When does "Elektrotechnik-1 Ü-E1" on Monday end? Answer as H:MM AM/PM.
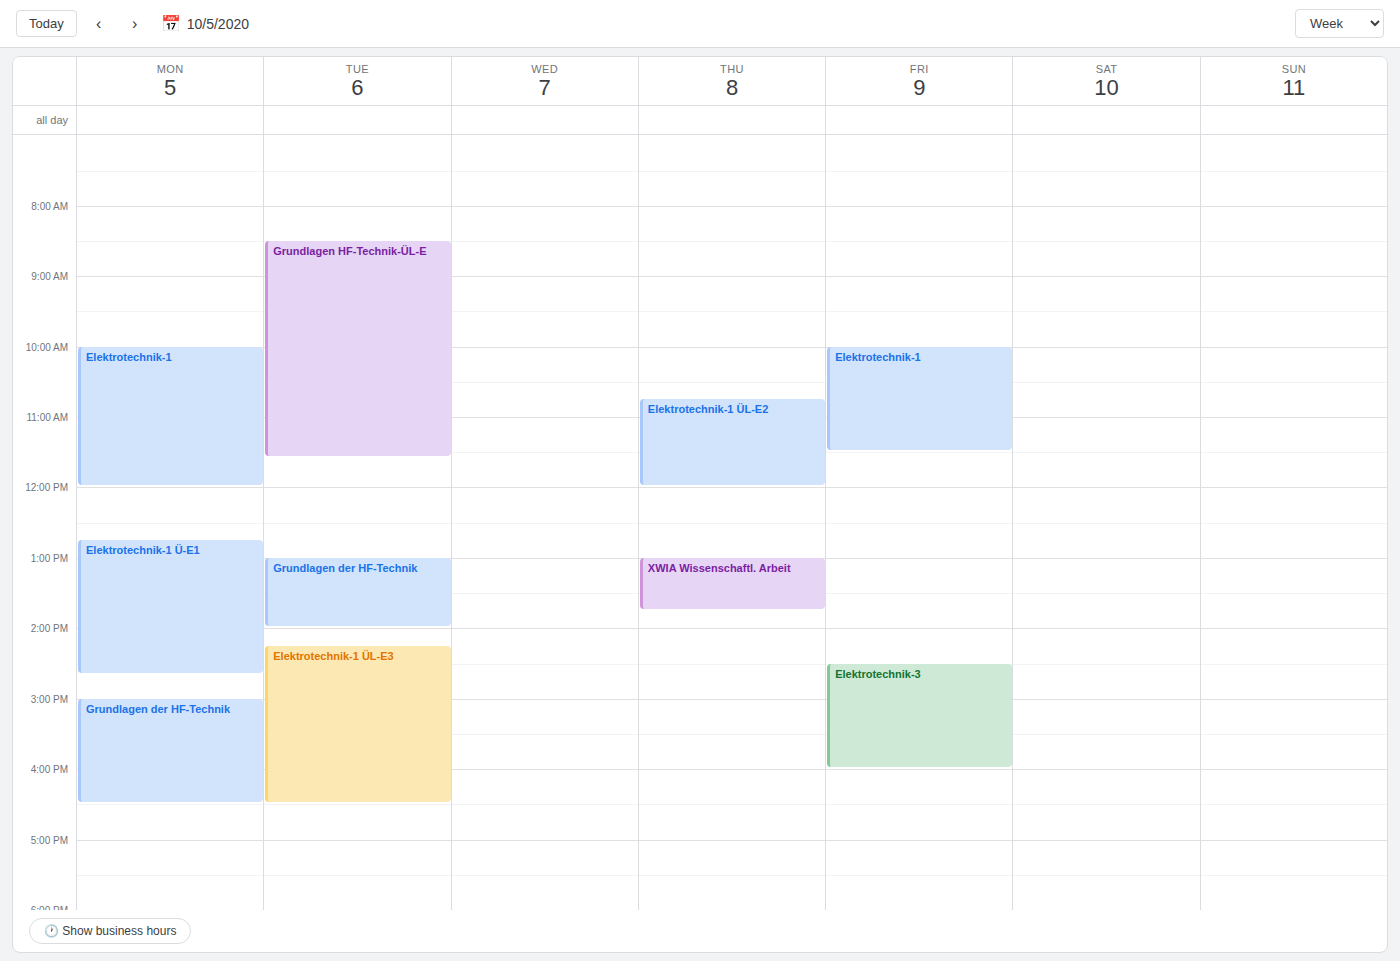
2:40 PM